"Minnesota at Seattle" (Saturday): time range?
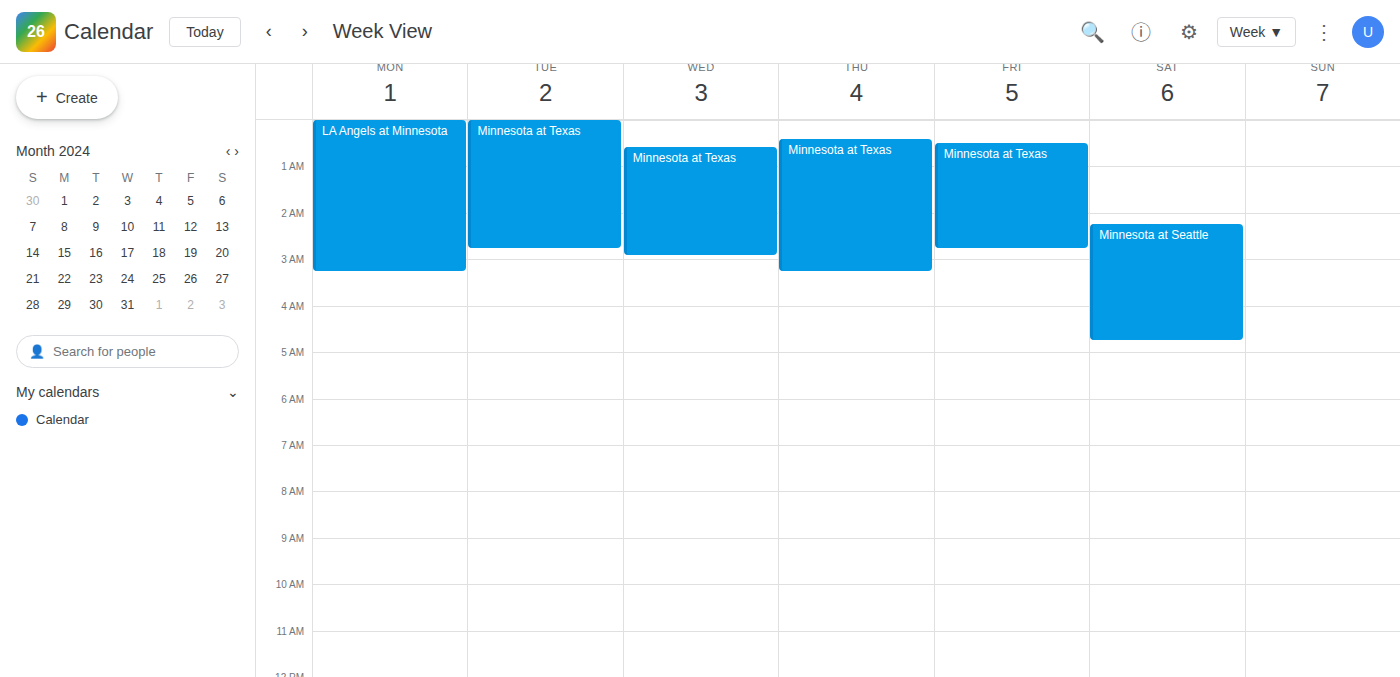
2:15 AM to 4:45 AM